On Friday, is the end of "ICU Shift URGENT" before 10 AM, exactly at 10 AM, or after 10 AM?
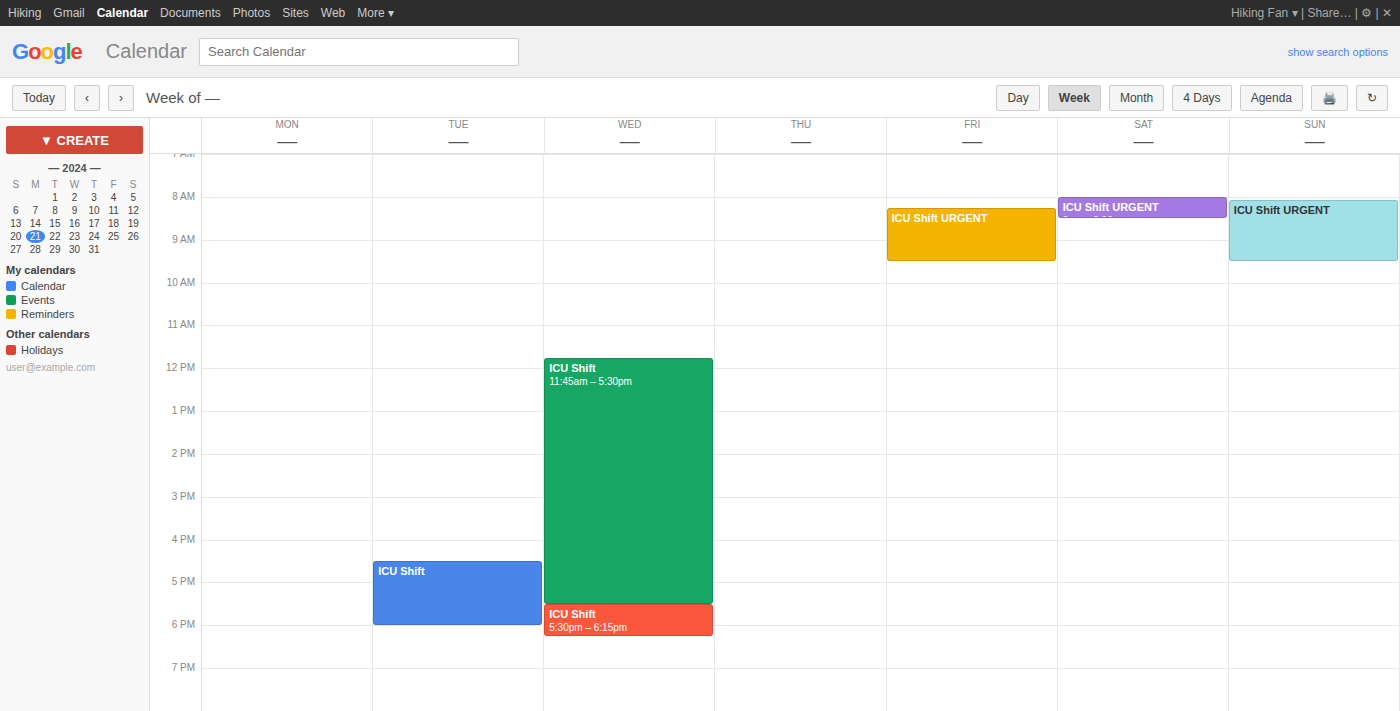
9:30 AM -- before 10 AM, 30 minutes above the 10 AM line.